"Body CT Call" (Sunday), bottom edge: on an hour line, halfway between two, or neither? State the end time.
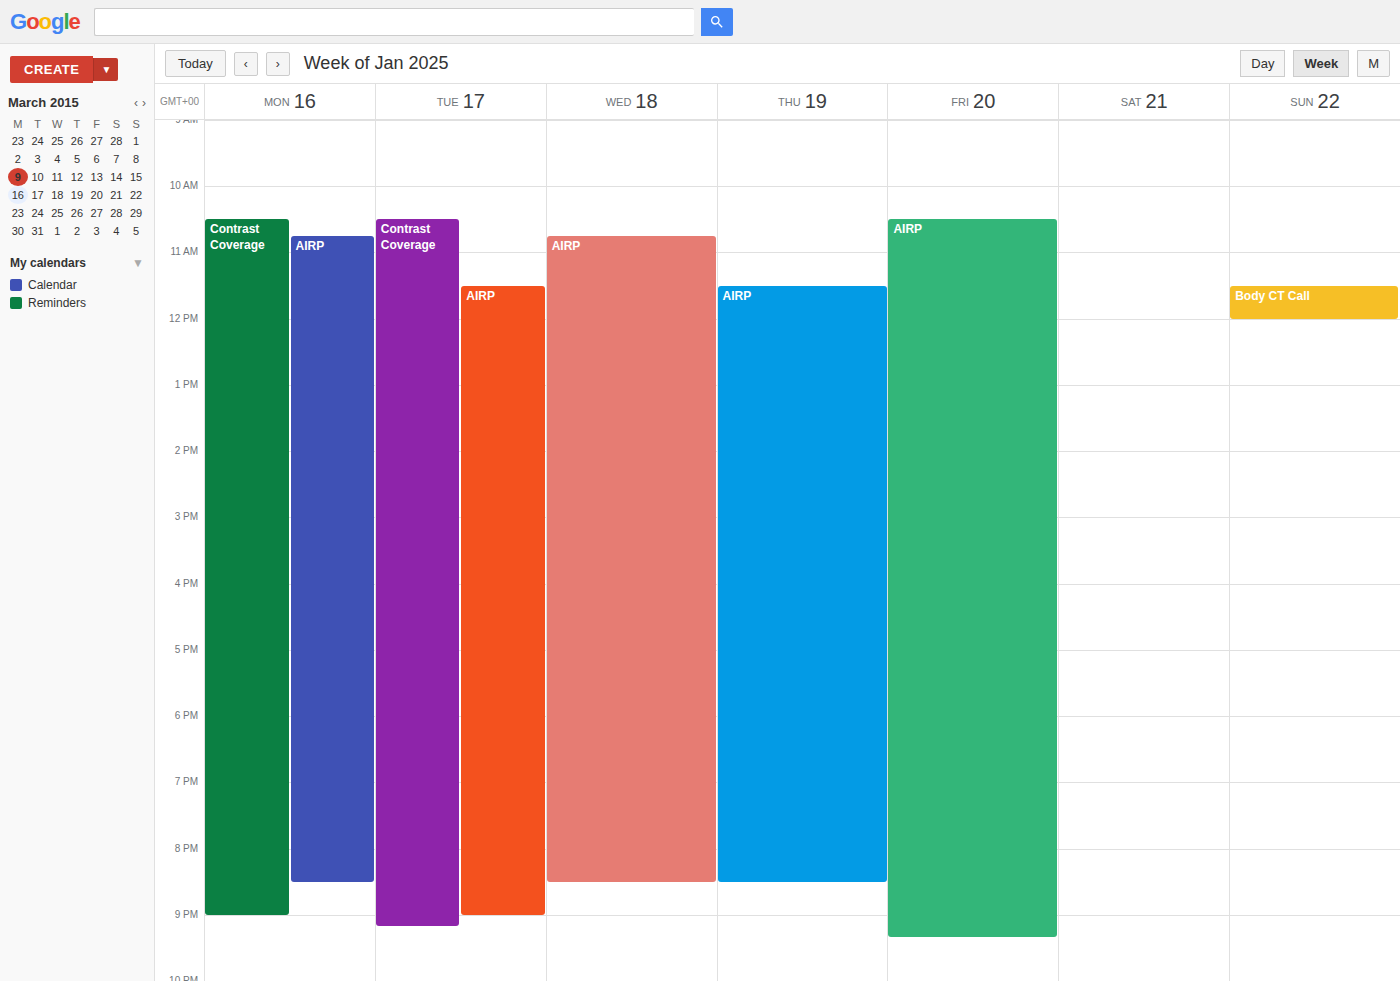
12:00 PM -- exactly on the 12 PM line.